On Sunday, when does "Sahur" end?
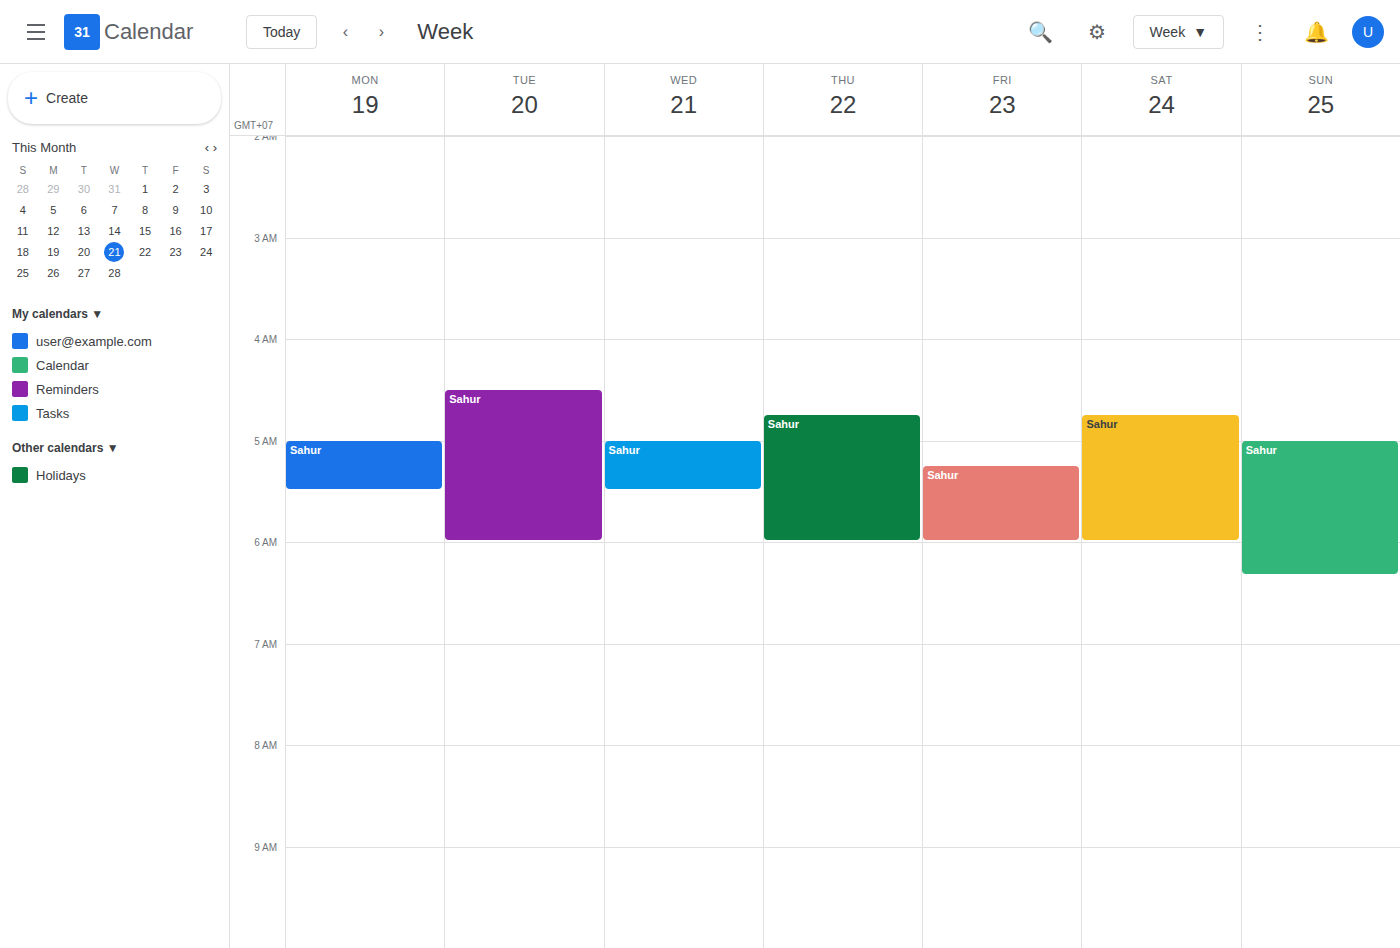
6:20 AM